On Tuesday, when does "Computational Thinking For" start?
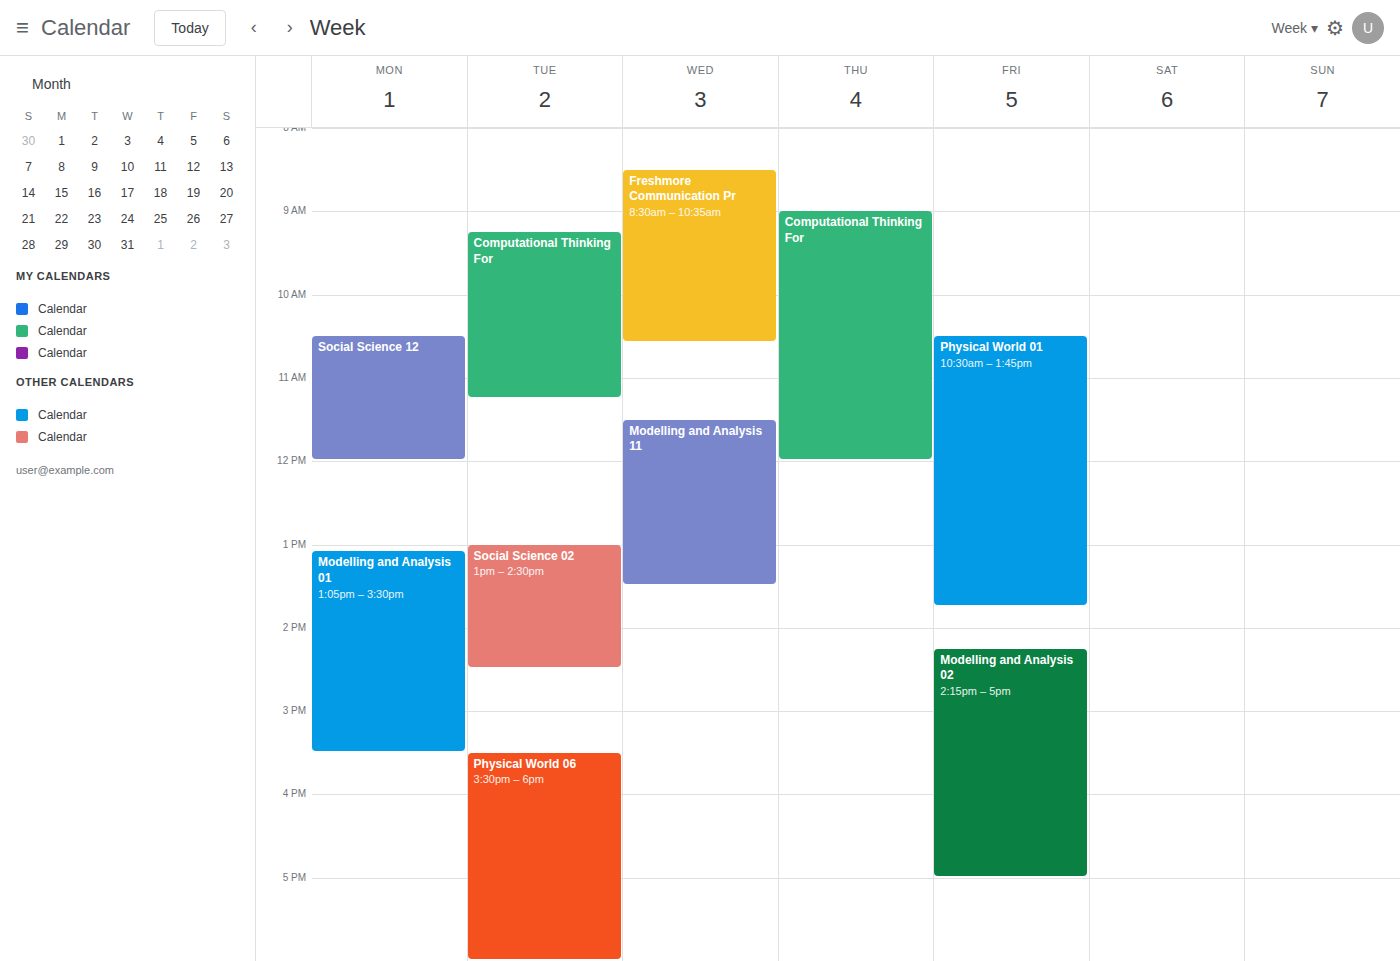
9:15 AM